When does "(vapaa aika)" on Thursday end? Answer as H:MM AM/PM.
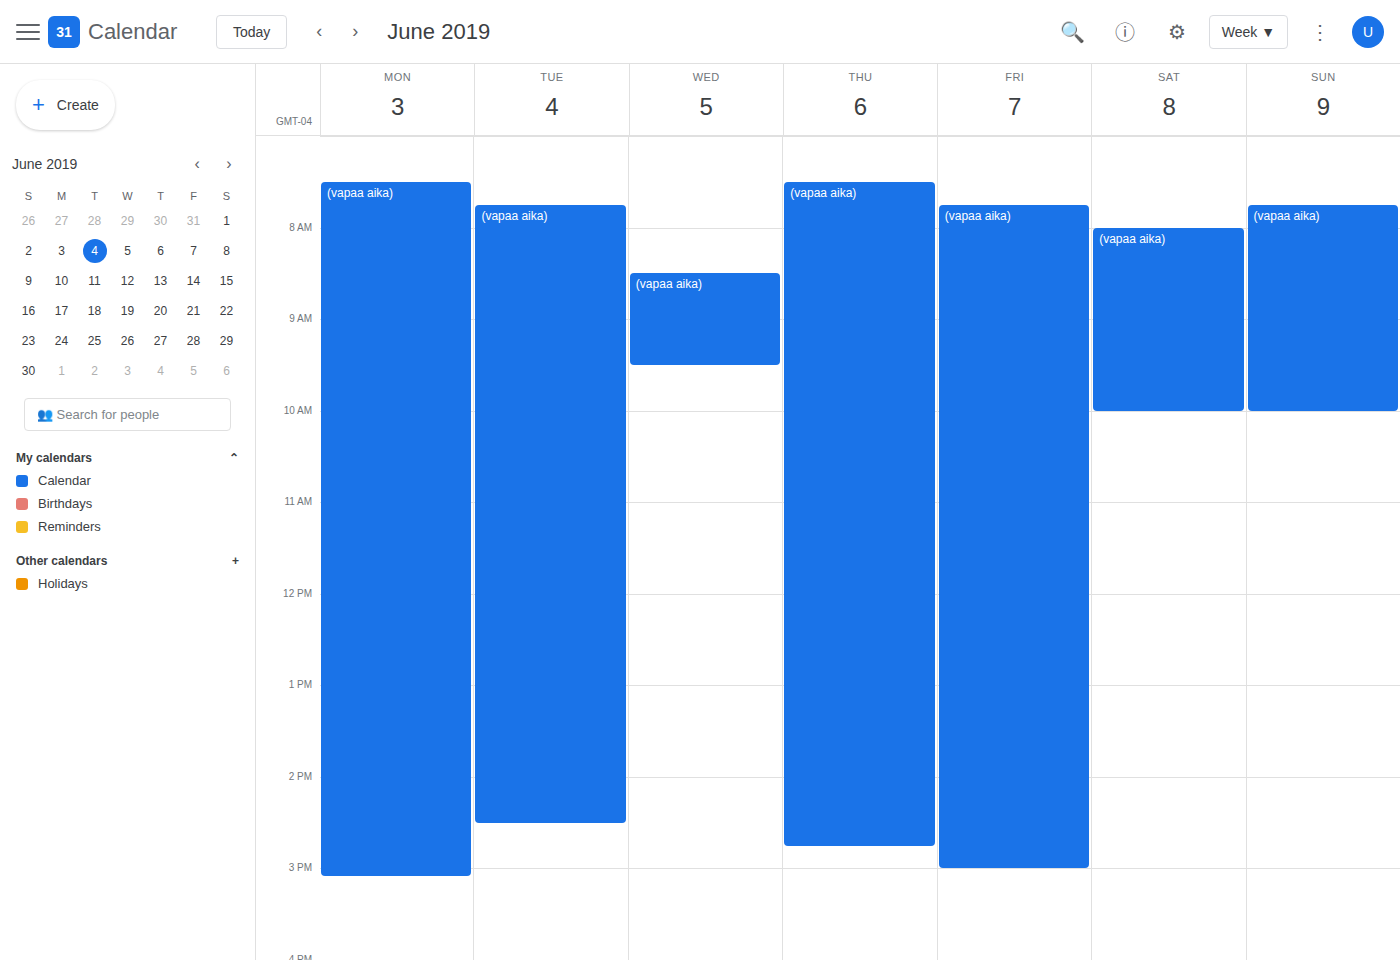
2:45 PM